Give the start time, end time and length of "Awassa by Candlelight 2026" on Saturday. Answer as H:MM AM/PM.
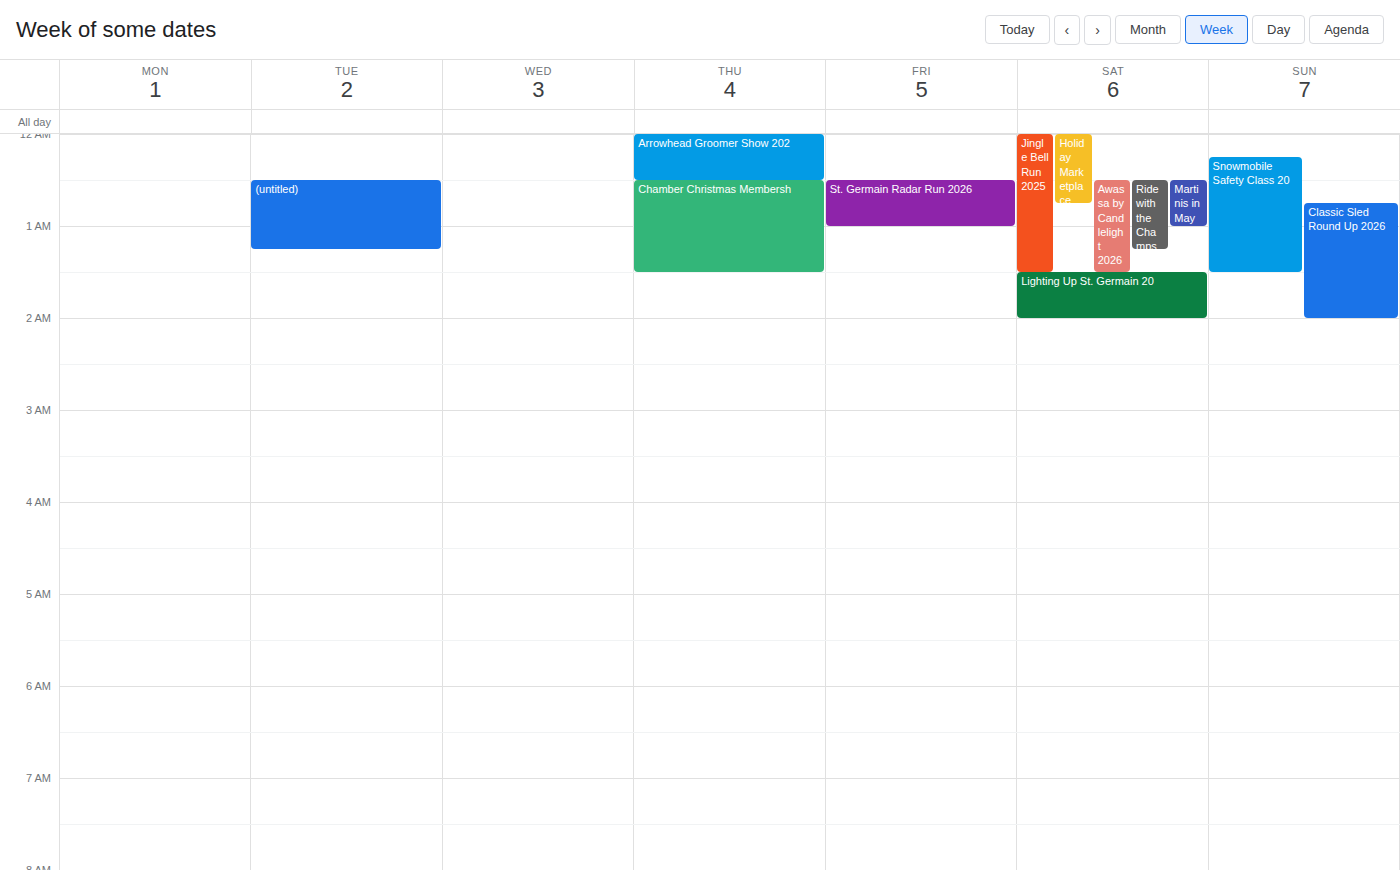
12:30 AM to 1:30 AM, 1 hour